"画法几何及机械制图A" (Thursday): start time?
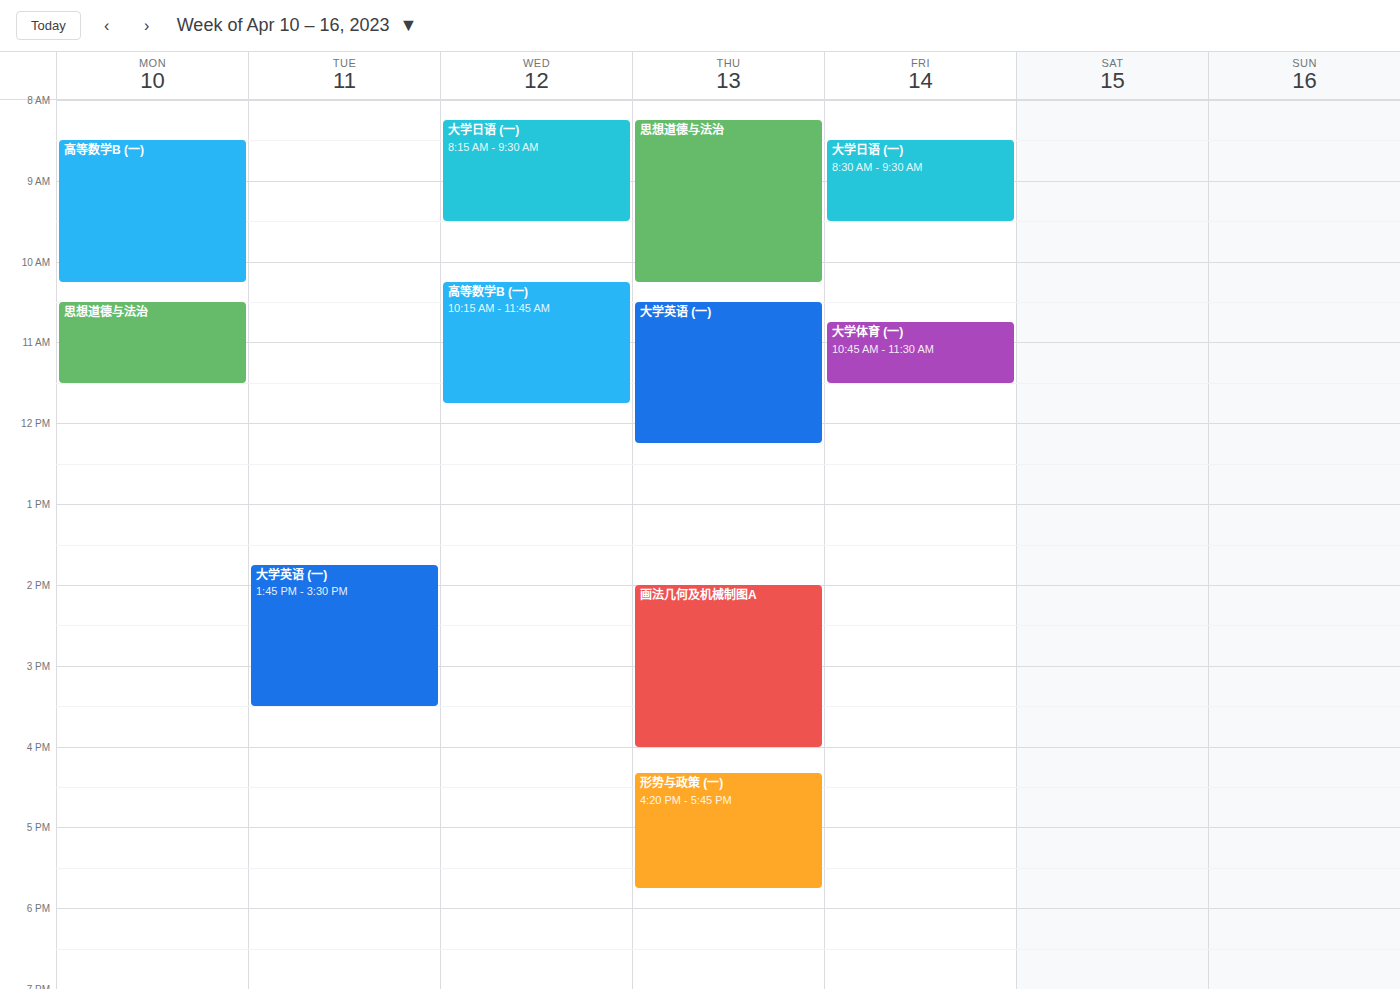
2:00 PM